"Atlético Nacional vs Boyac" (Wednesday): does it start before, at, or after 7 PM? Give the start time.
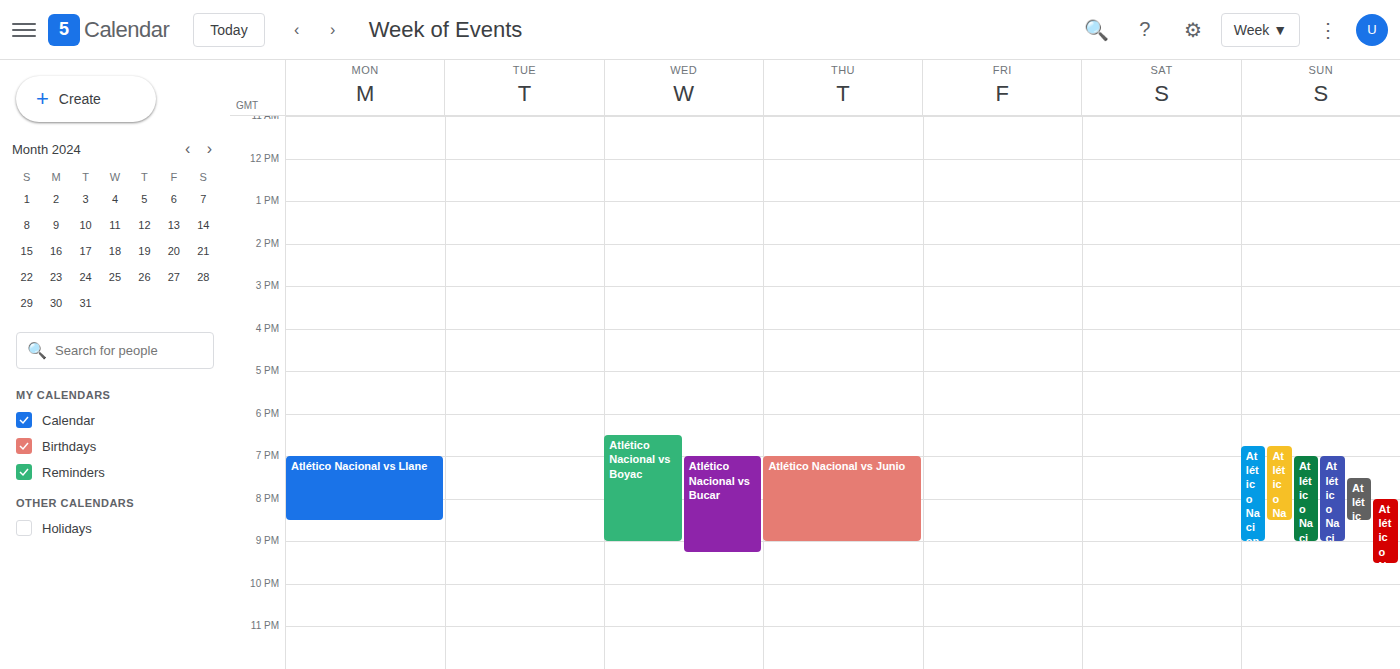
6:30 PM -- before 7 PM, 30 minutes above the 7 PM line.